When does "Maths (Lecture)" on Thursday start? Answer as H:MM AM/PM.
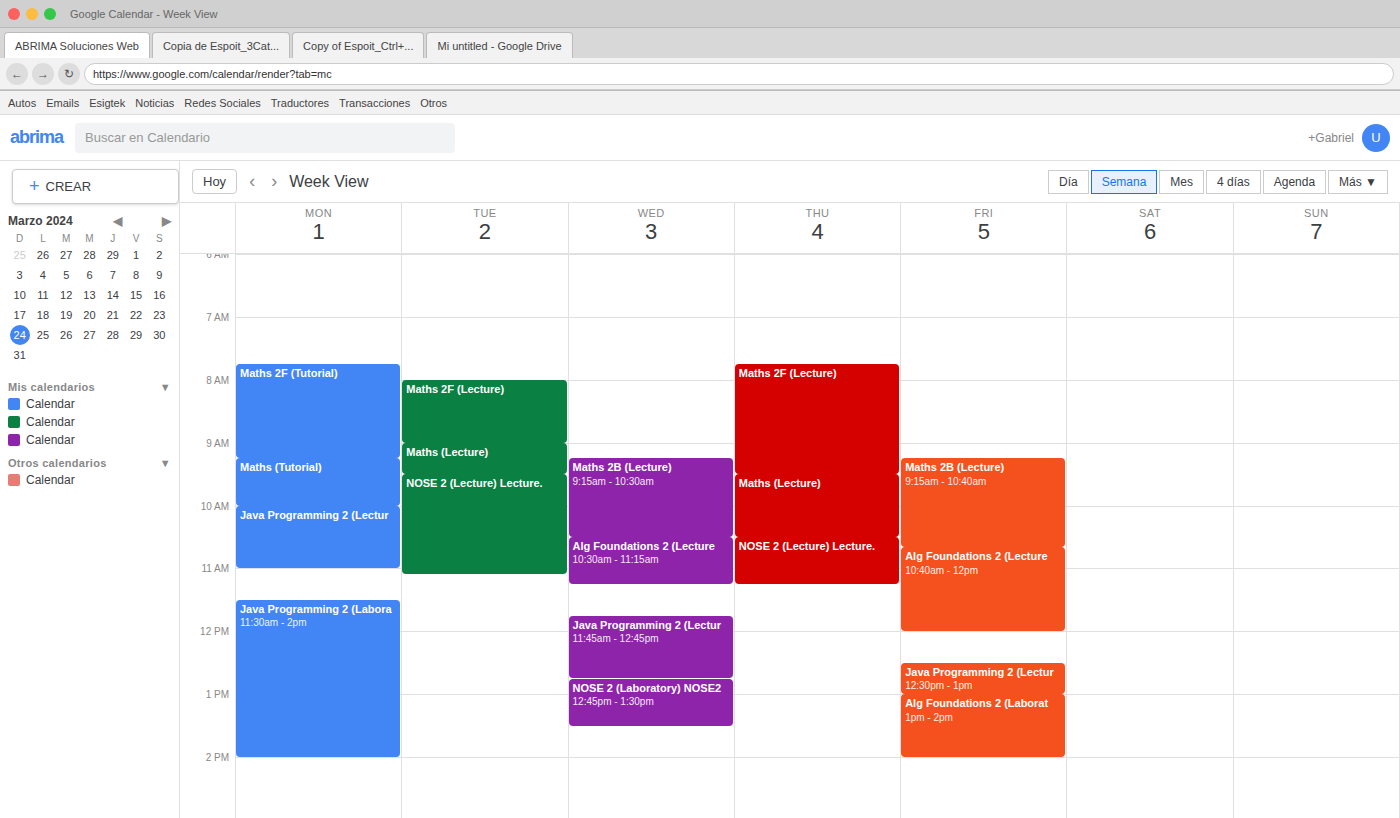
9:30 AM